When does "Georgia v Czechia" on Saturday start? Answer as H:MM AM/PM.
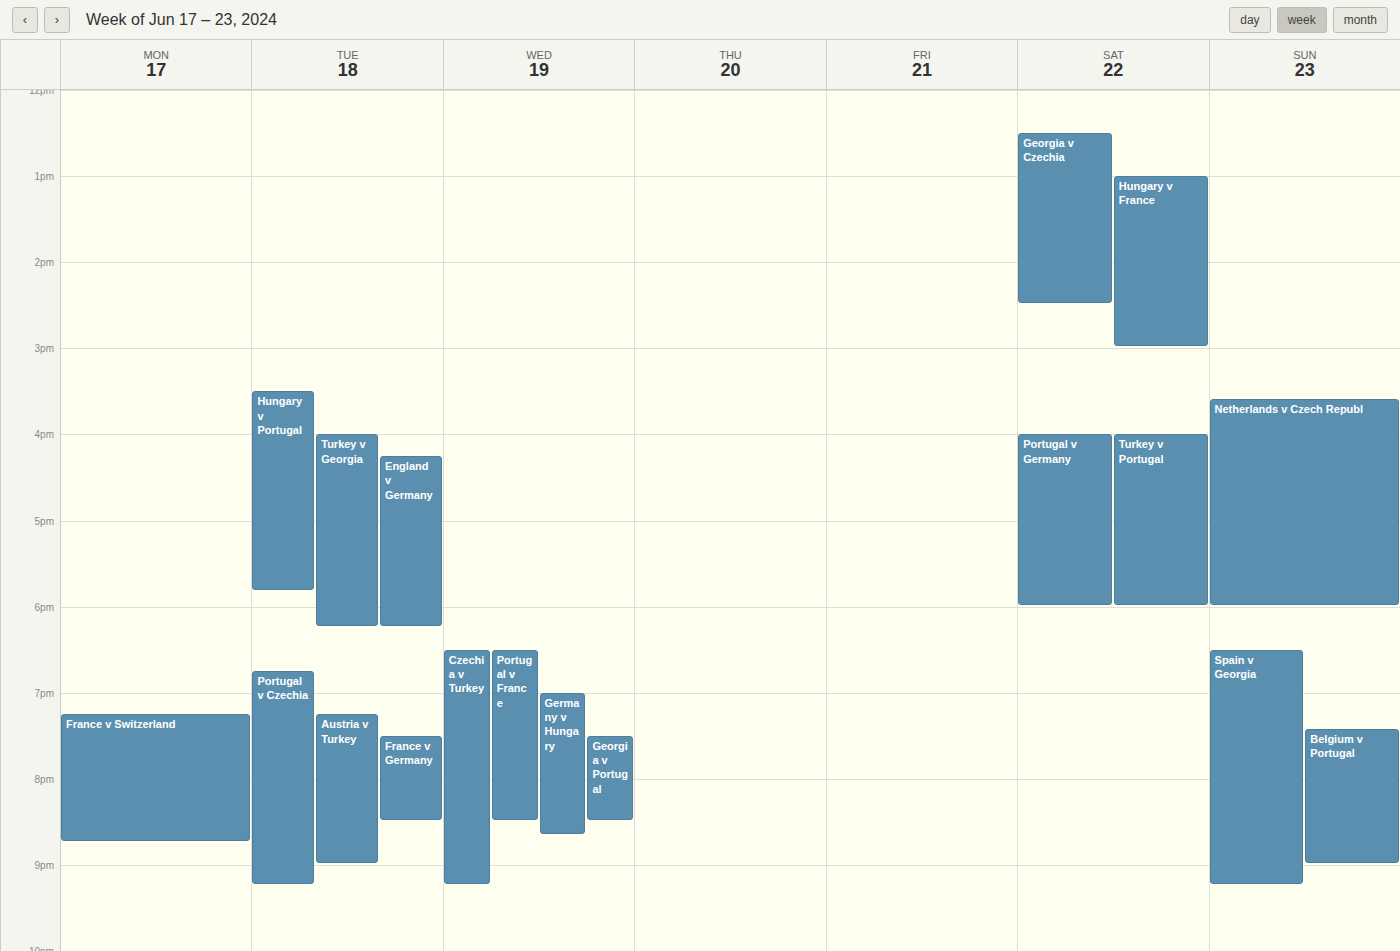
12:30 PM